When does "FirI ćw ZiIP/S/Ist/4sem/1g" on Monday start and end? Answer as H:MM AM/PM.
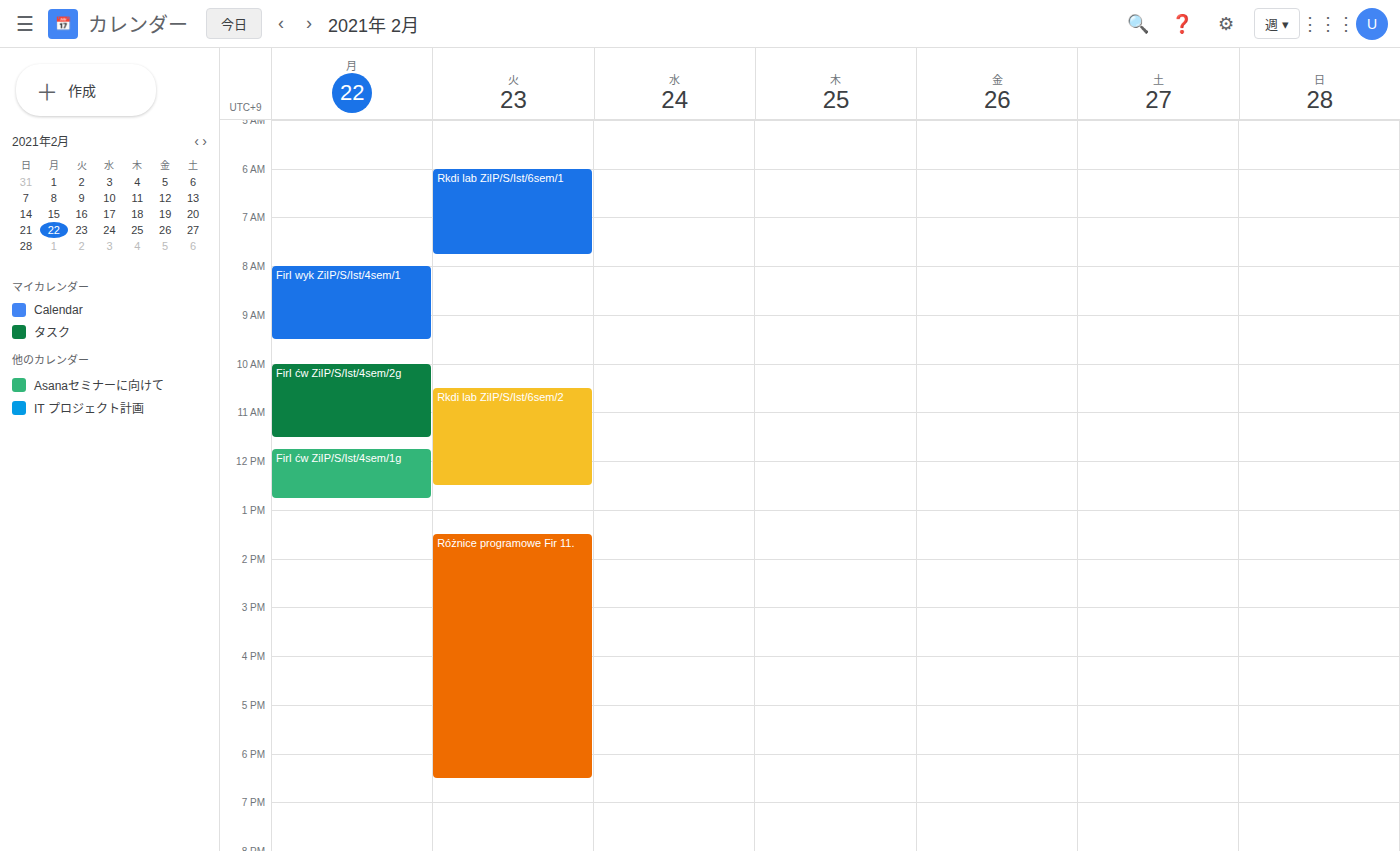
11:45 AM to 12:45 PM